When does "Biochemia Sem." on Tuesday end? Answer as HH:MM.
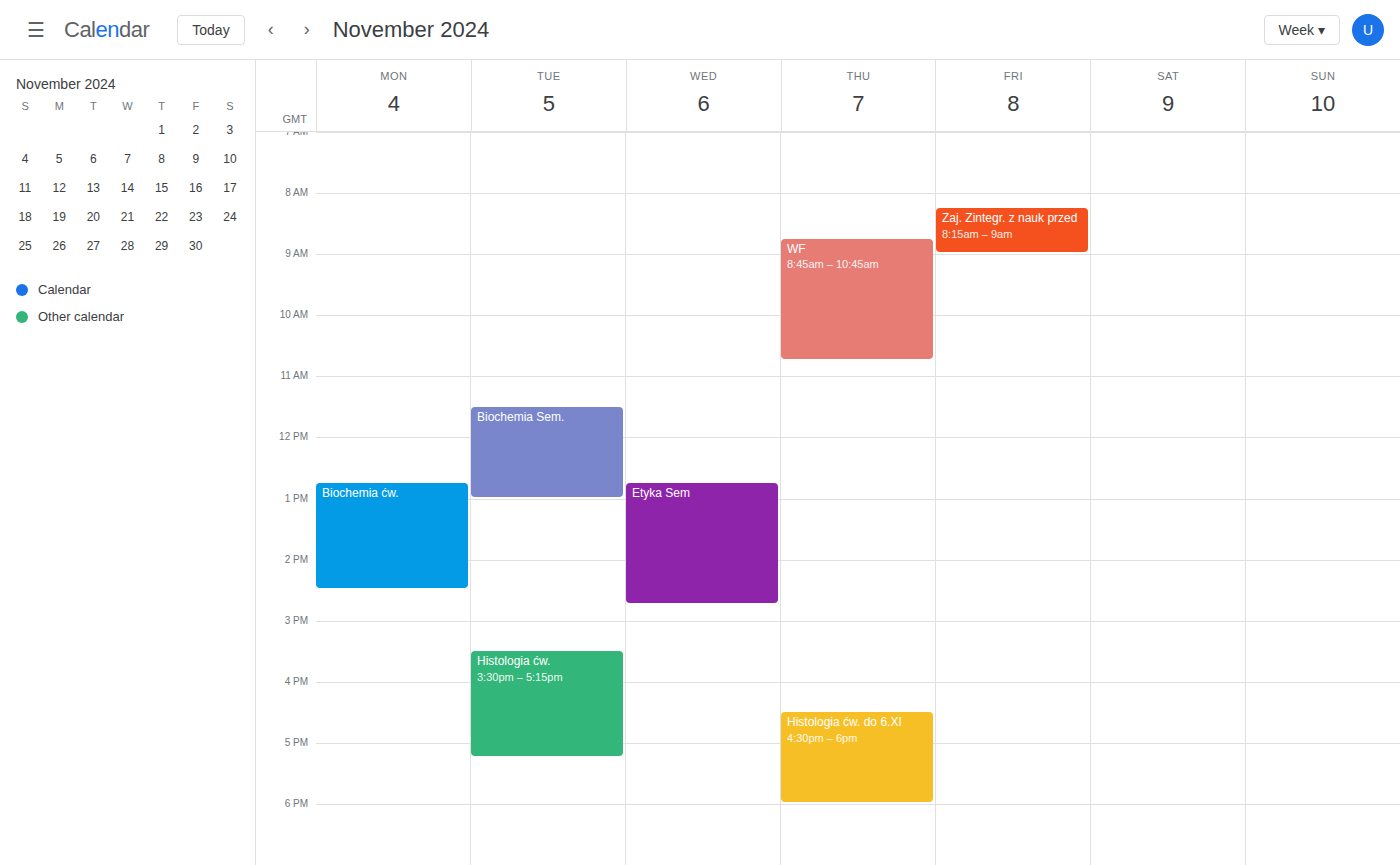
13:00